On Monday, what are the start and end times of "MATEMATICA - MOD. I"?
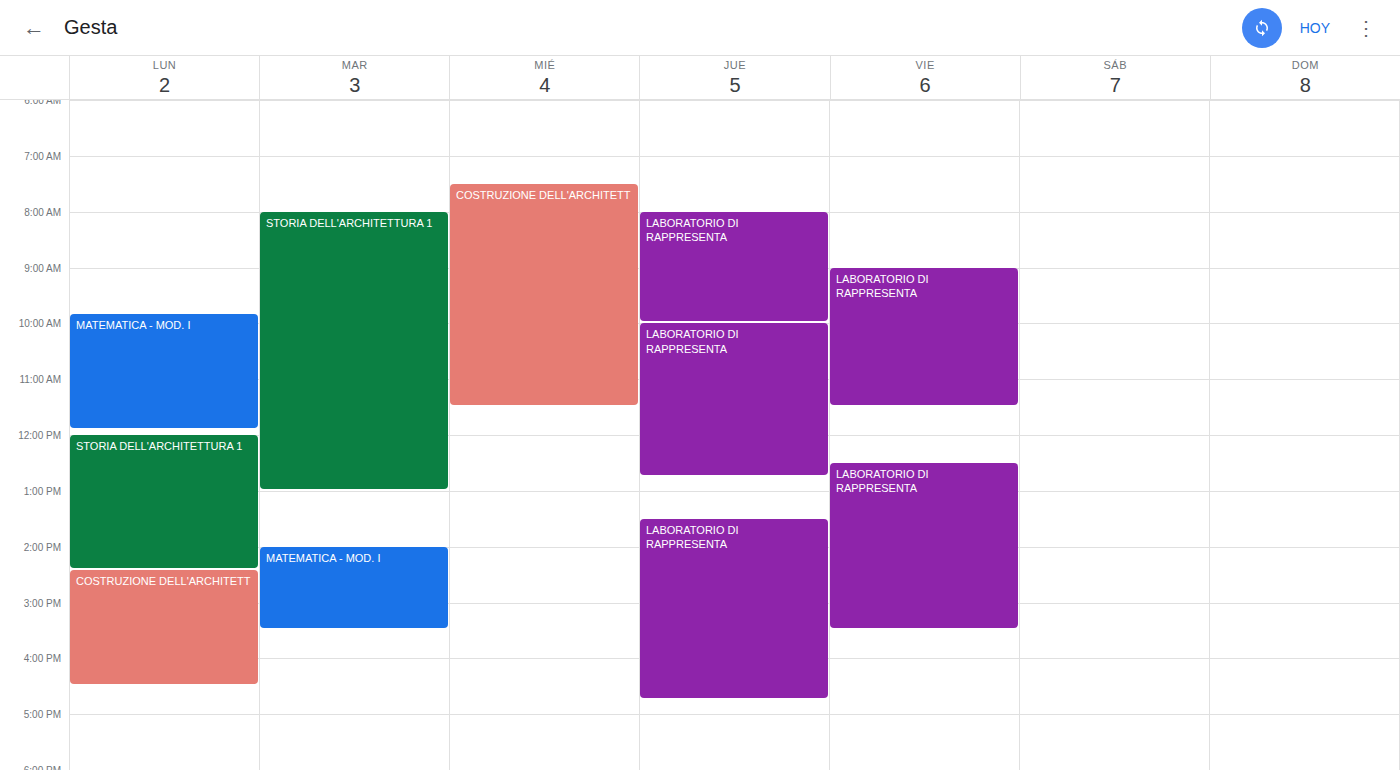
09:50 to 11:55